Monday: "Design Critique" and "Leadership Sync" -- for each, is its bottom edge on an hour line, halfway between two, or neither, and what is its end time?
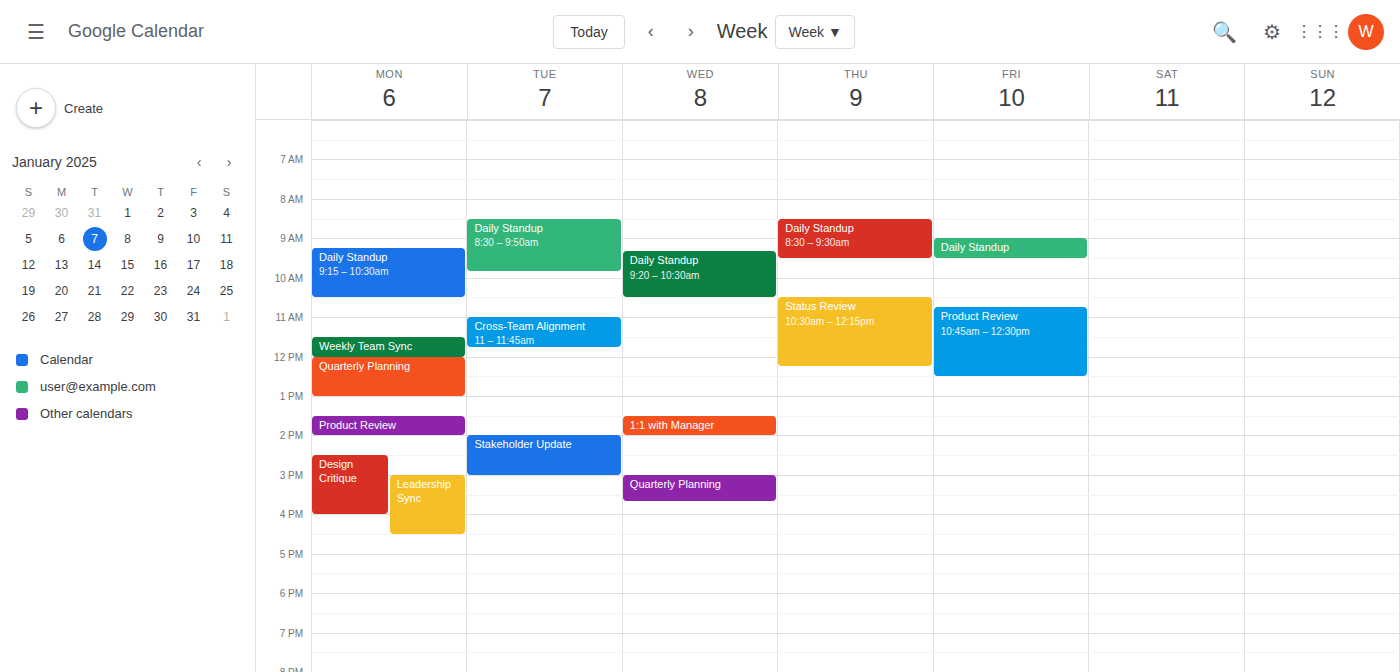
"Design Critique": 4:00 PM, exactly on the 4 PM line. "Leadership Sync": 4:30 PM, halfway between the 4 PM and 5 PM lines.